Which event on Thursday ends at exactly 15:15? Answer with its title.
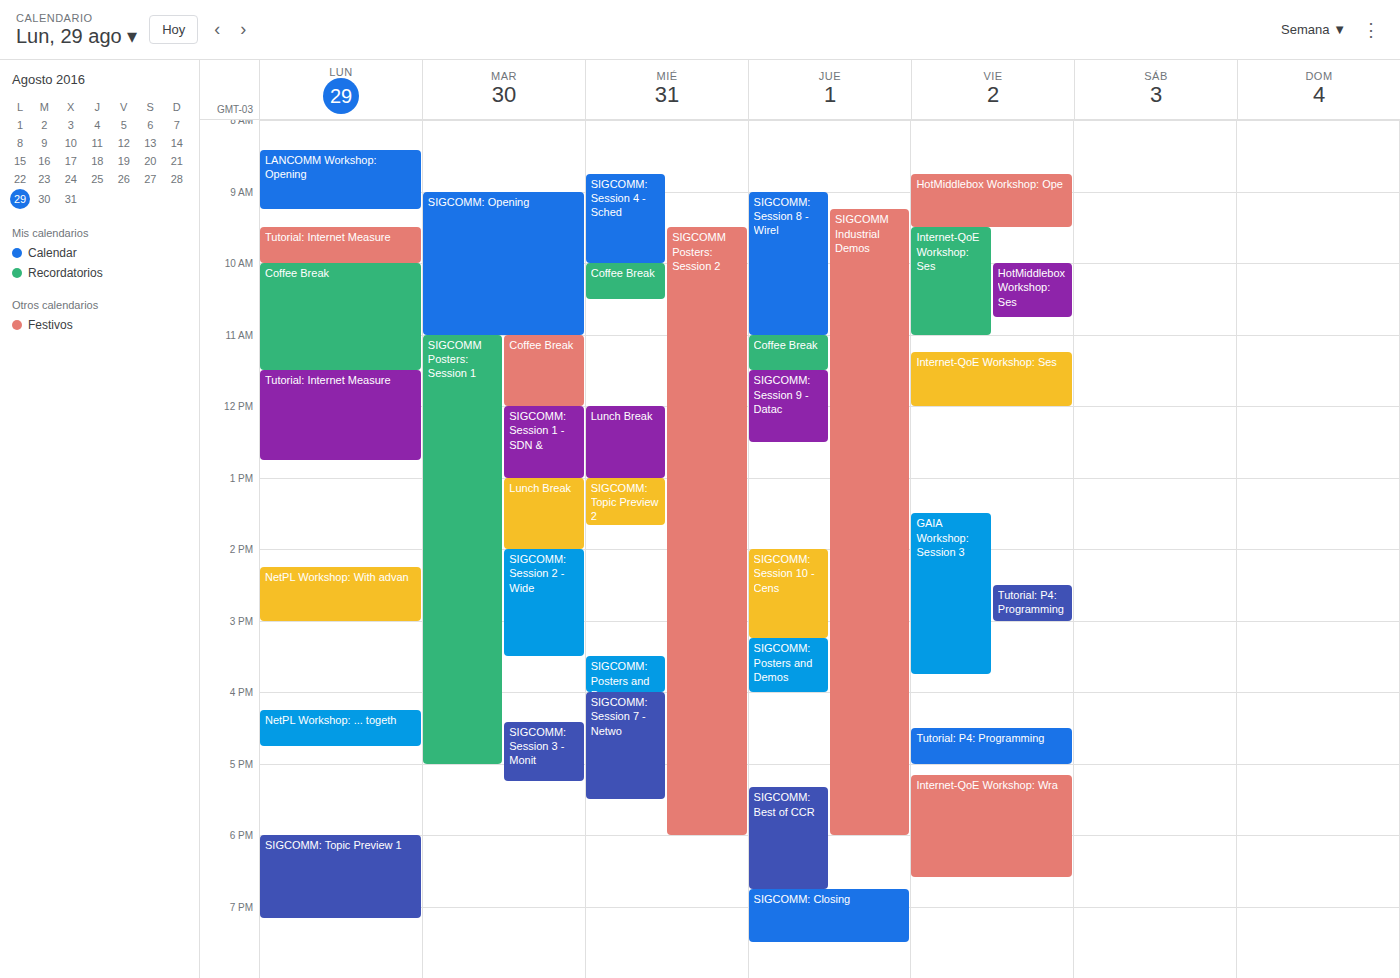
"SIGCOMM: Session 10 - Cens"